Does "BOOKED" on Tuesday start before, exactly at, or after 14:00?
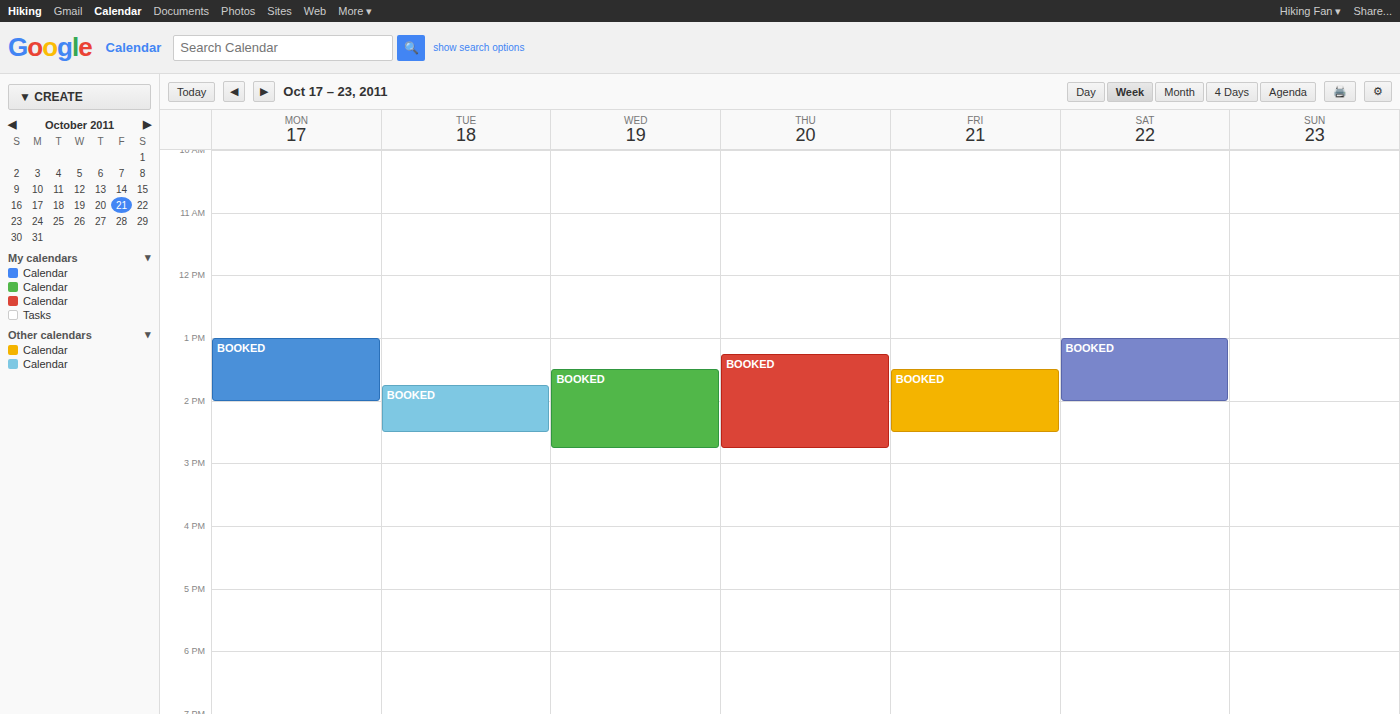
13:45 -- before 14:00, 15 minutes above the 14:00 line.